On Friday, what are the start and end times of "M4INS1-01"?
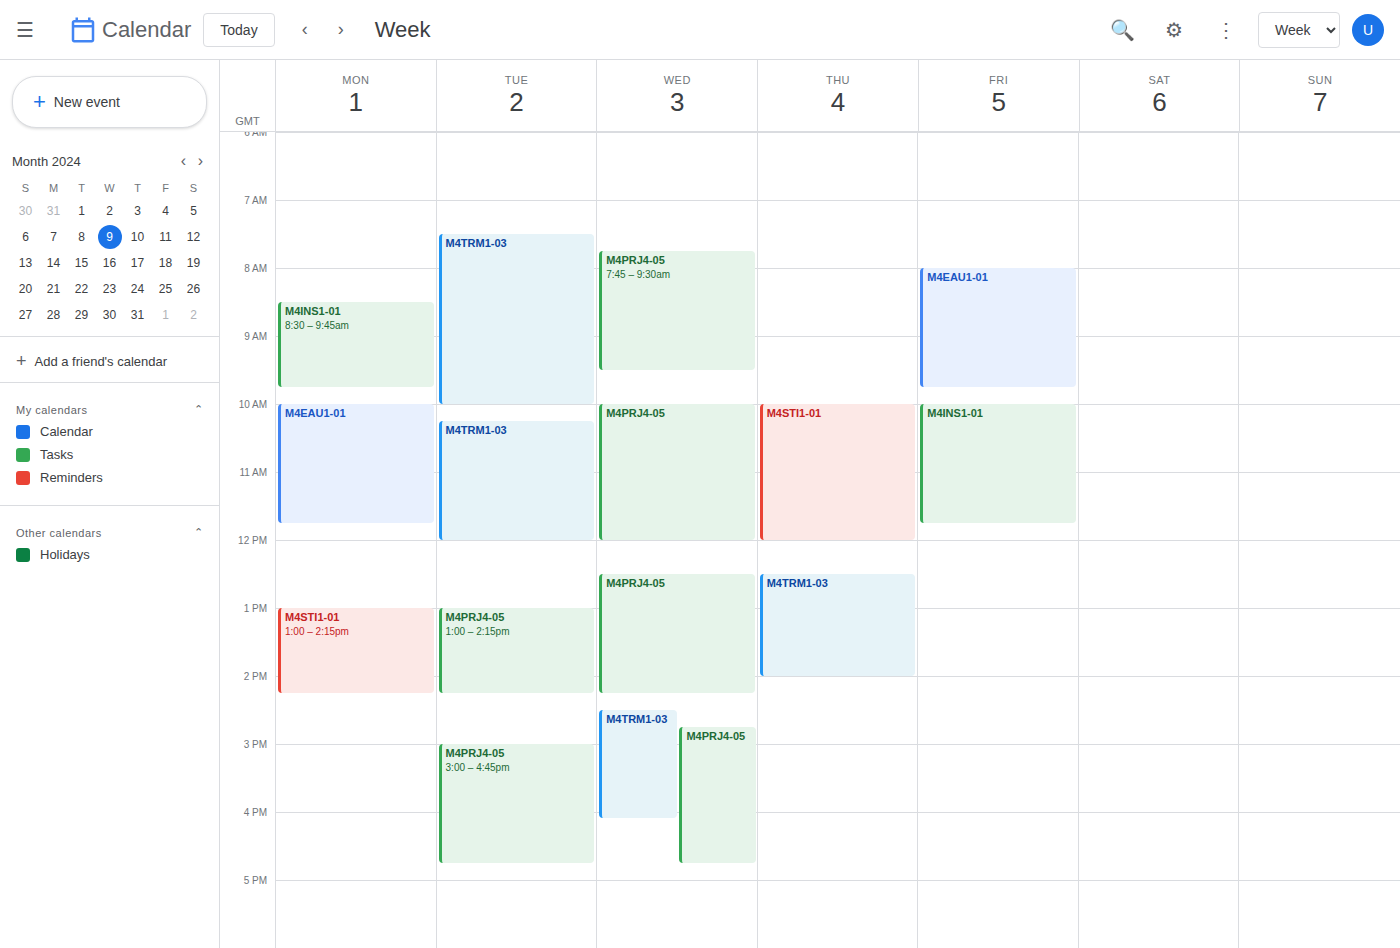
10:00 AM to 11:45 AM